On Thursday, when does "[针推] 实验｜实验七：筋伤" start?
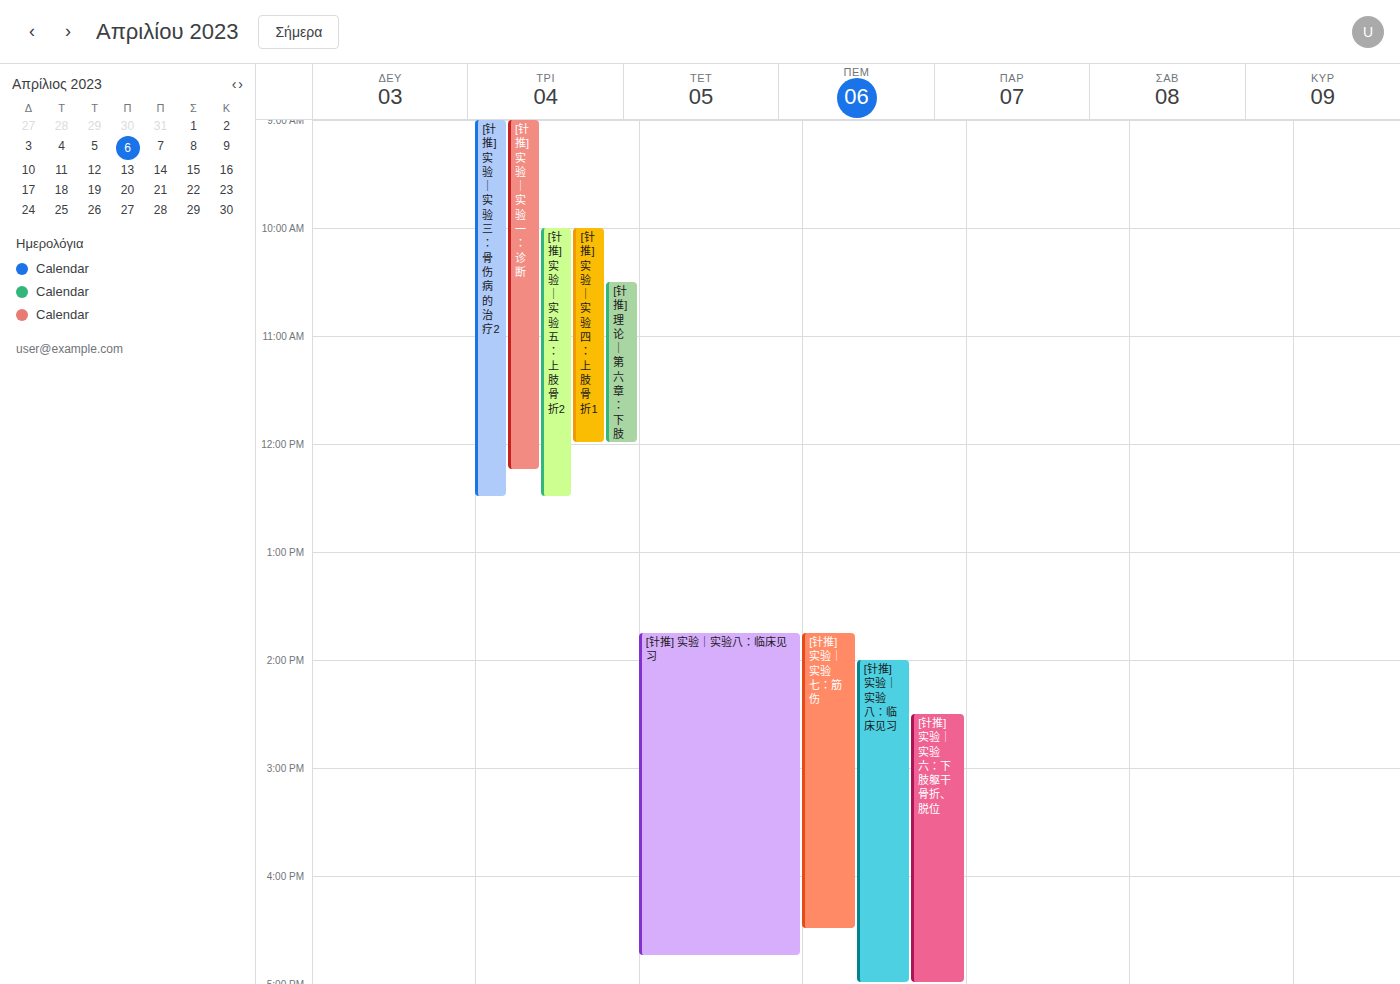
1:45 PM